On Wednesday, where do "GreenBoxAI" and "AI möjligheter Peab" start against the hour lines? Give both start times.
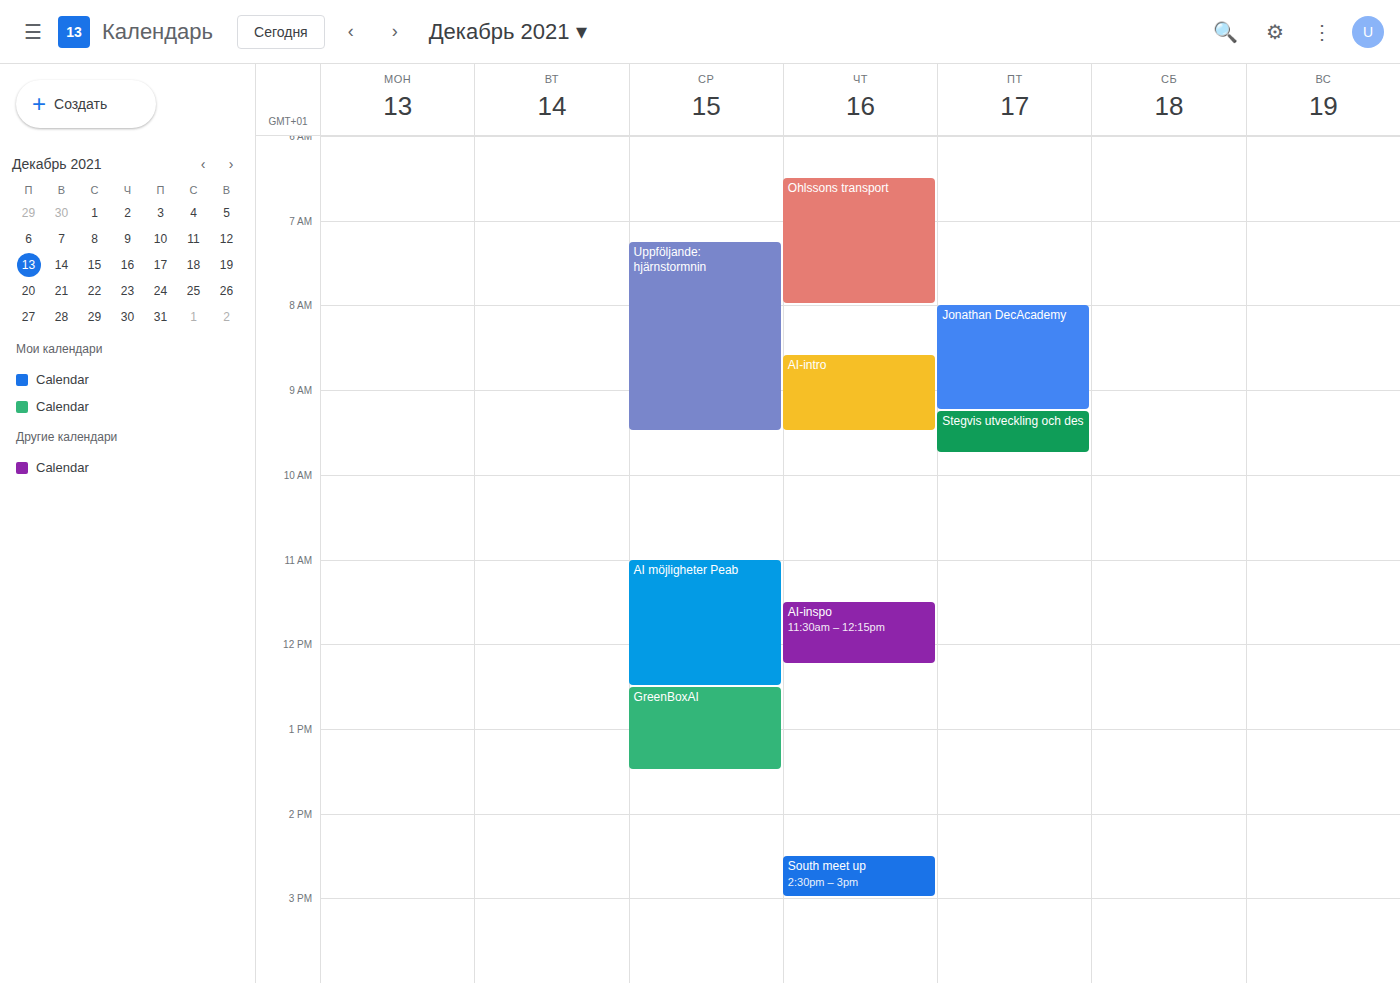
"GreenBoxAI": 12:30 PM, halfway between the 12 PM and 1 PM lines. "AI möjligheter Peab": 11:00 AM, exactly on the 11 AM line.